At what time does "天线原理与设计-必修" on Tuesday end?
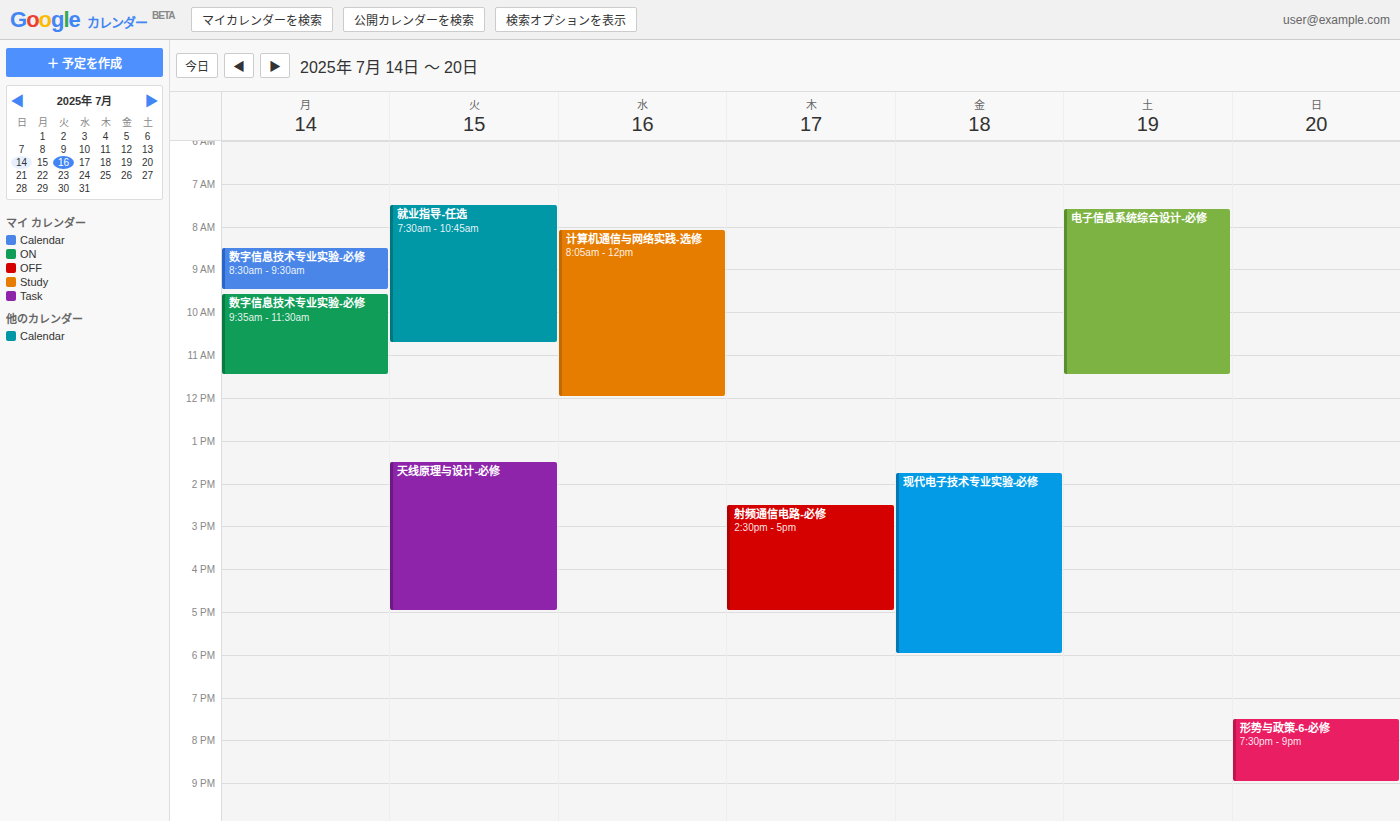
5:00 PM